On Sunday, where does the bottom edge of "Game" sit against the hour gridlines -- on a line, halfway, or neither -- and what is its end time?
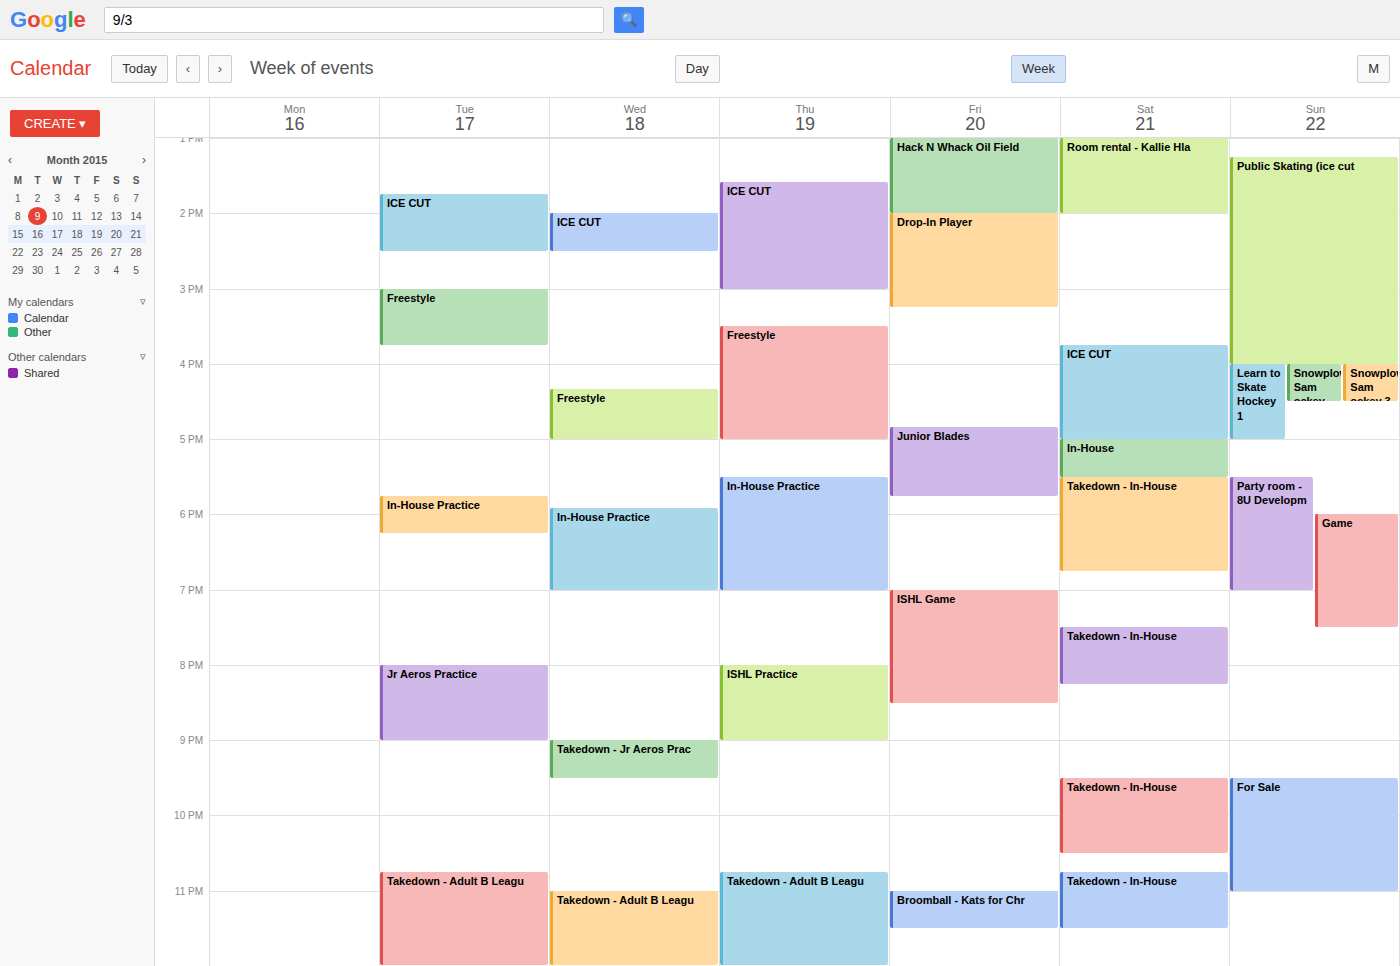
7:30 PM -- halfway between the 7 PM and 8 PM lines.